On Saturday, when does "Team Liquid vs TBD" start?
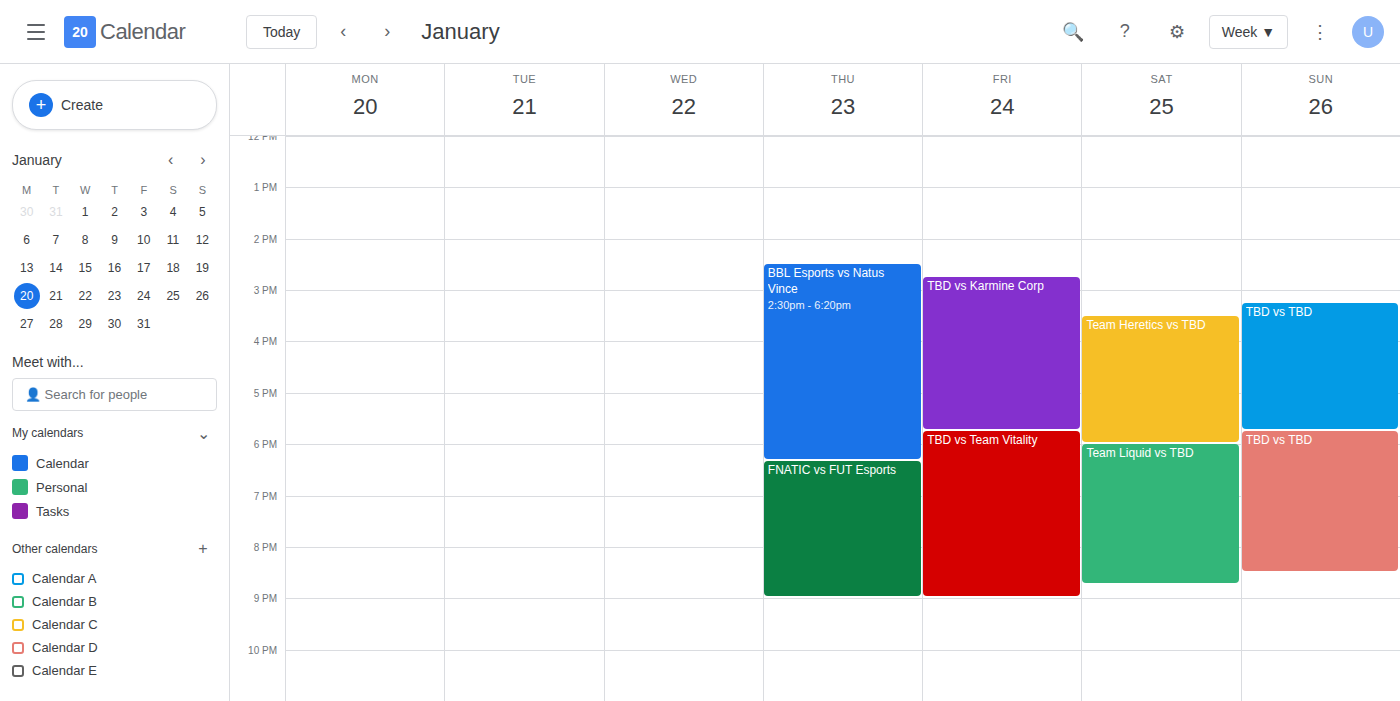
6:00 PM